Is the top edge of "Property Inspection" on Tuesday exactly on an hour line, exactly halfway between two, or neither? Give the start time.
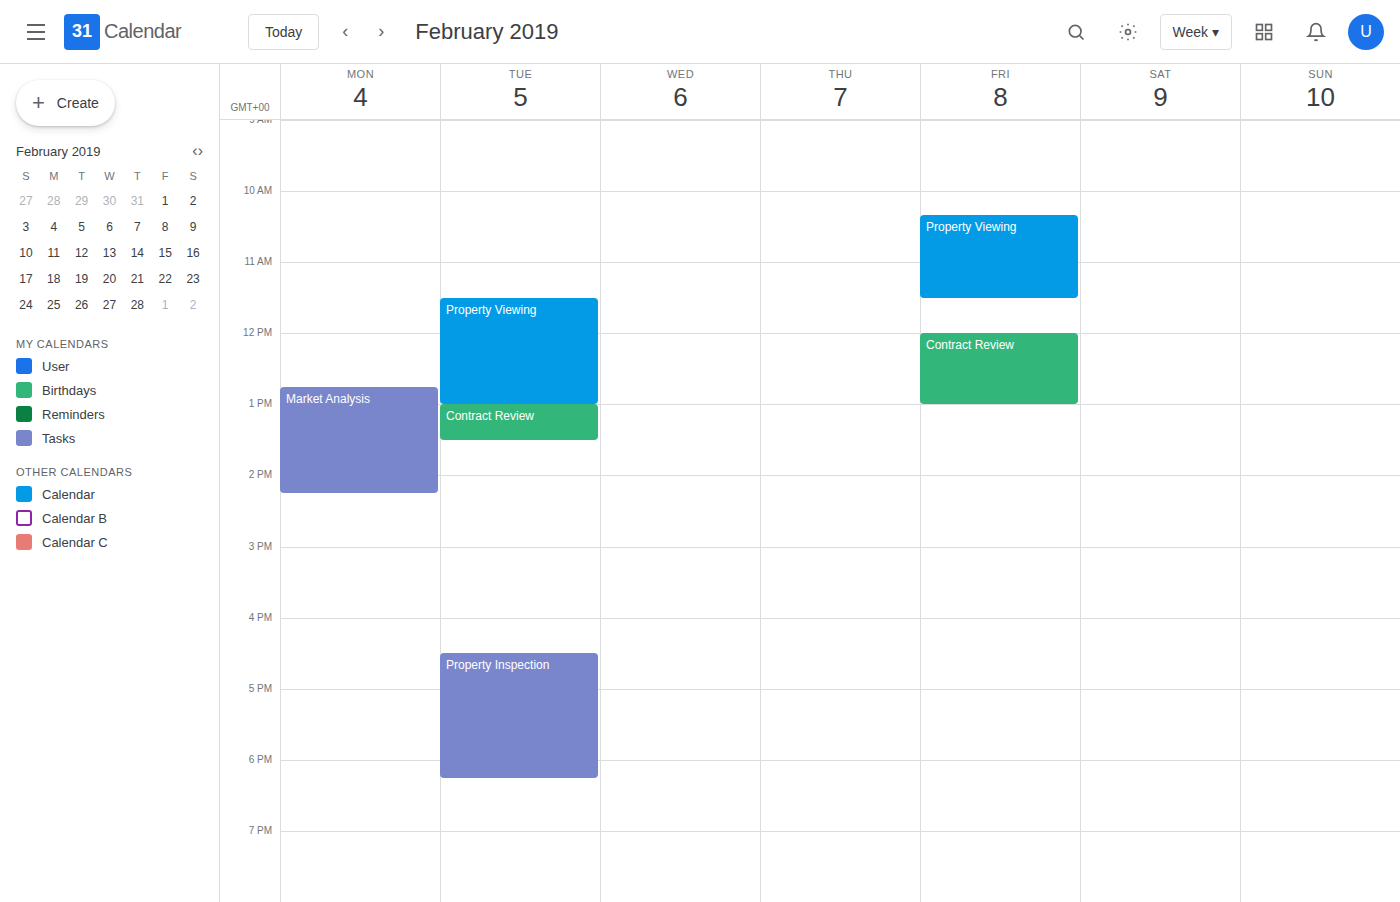
4:30 PM -- halfway between the 4 PM and 5 PM lines.